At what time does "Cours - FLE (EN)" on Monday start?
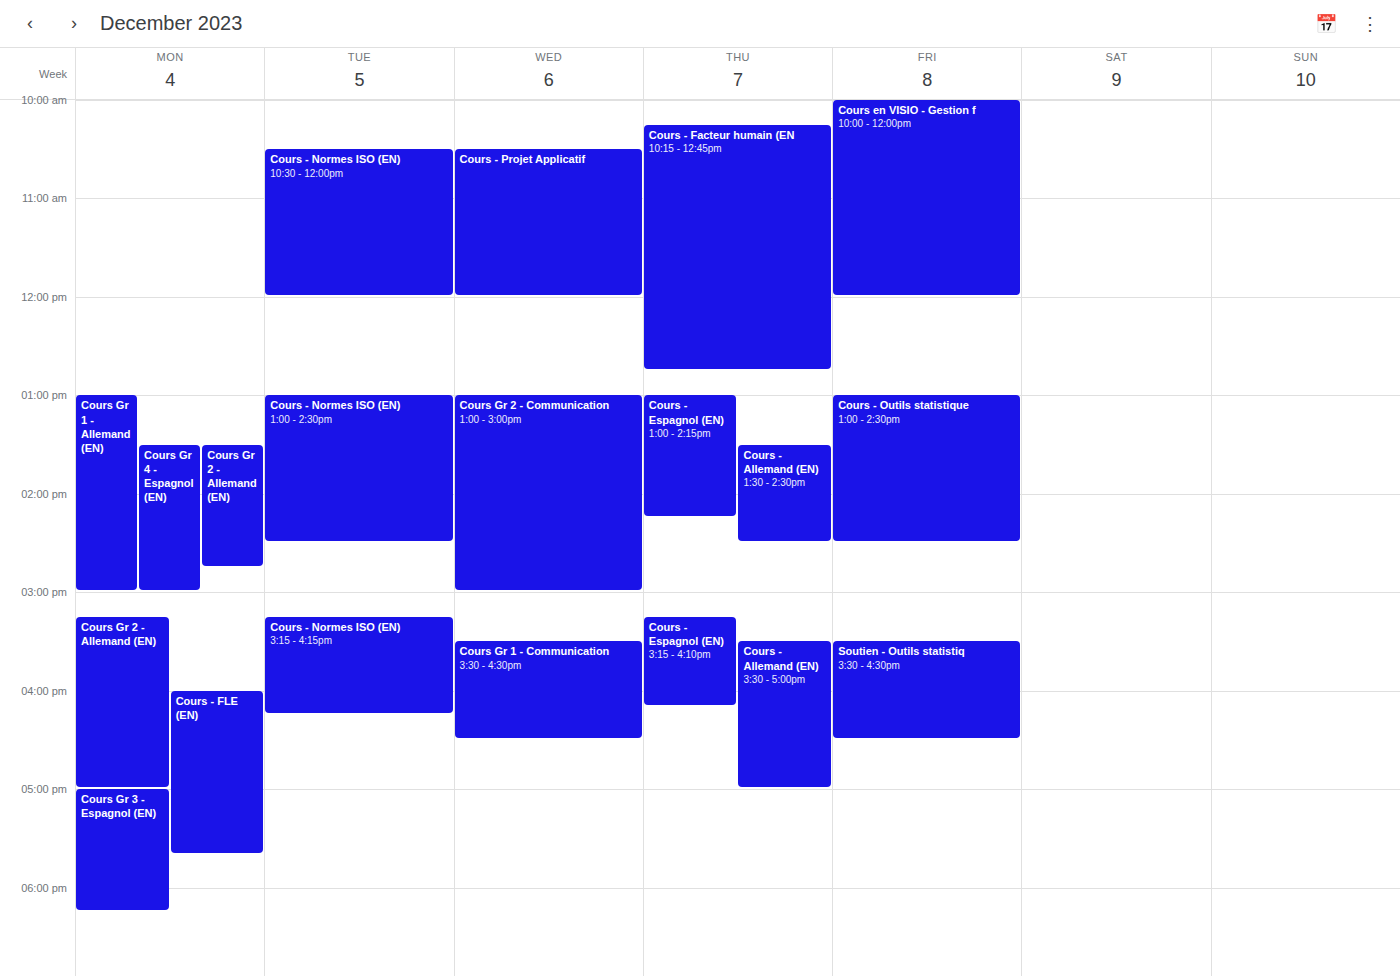
4:00 PM